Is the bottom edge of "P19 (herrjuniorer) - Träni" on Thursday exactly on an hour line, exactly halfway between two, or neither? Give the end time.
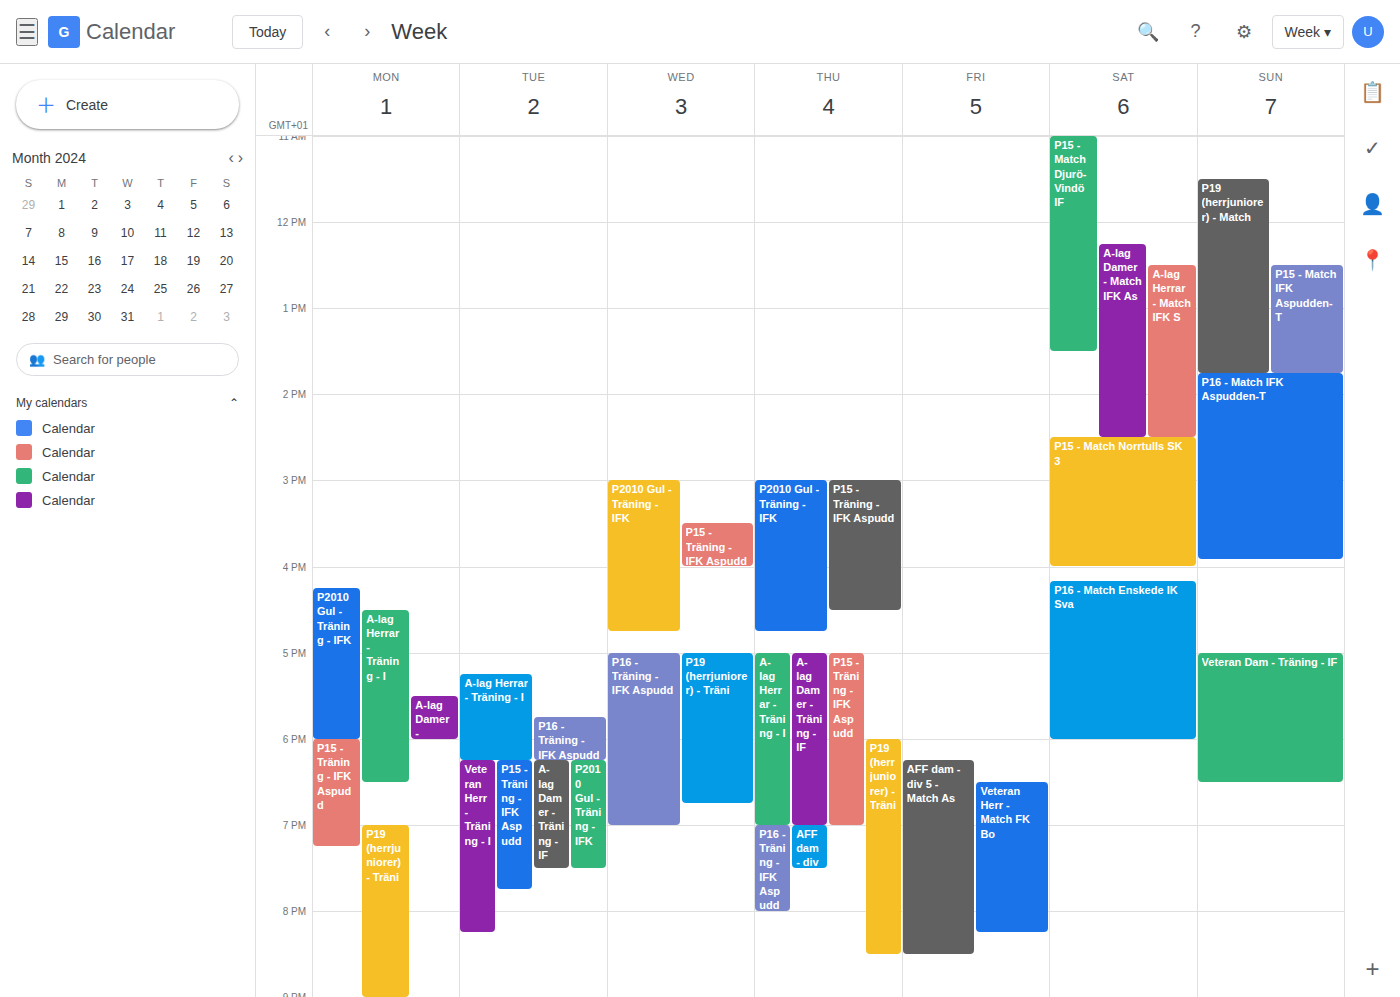
8:30 PM -- halfway between the 8 PM and 9 PM lines.